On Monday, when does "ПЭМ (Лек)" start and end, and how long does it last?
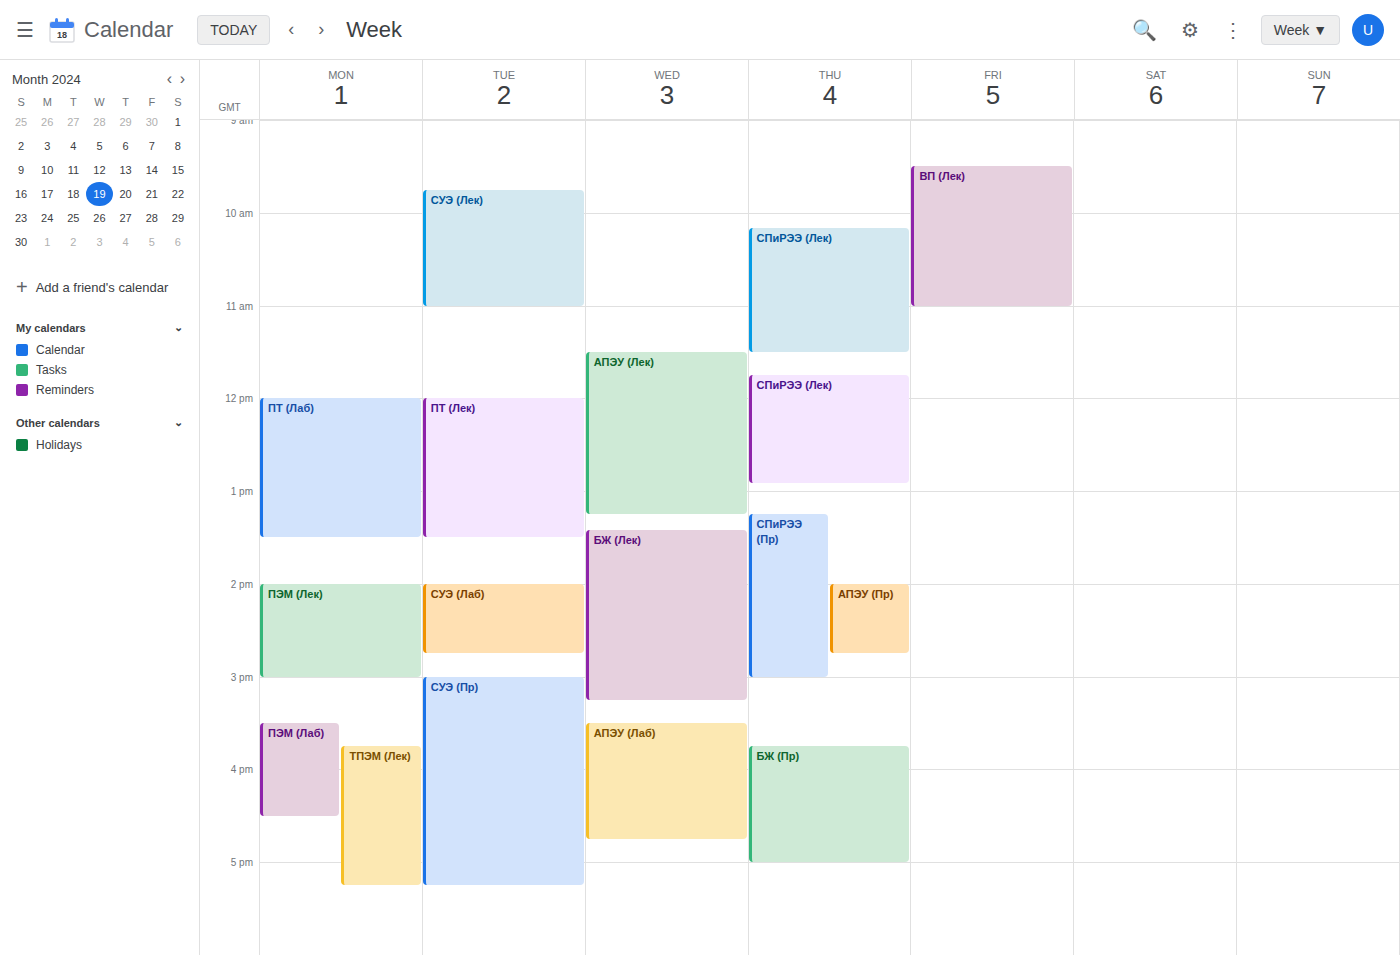
2:00 PM to 3:00 PM, 1 hour